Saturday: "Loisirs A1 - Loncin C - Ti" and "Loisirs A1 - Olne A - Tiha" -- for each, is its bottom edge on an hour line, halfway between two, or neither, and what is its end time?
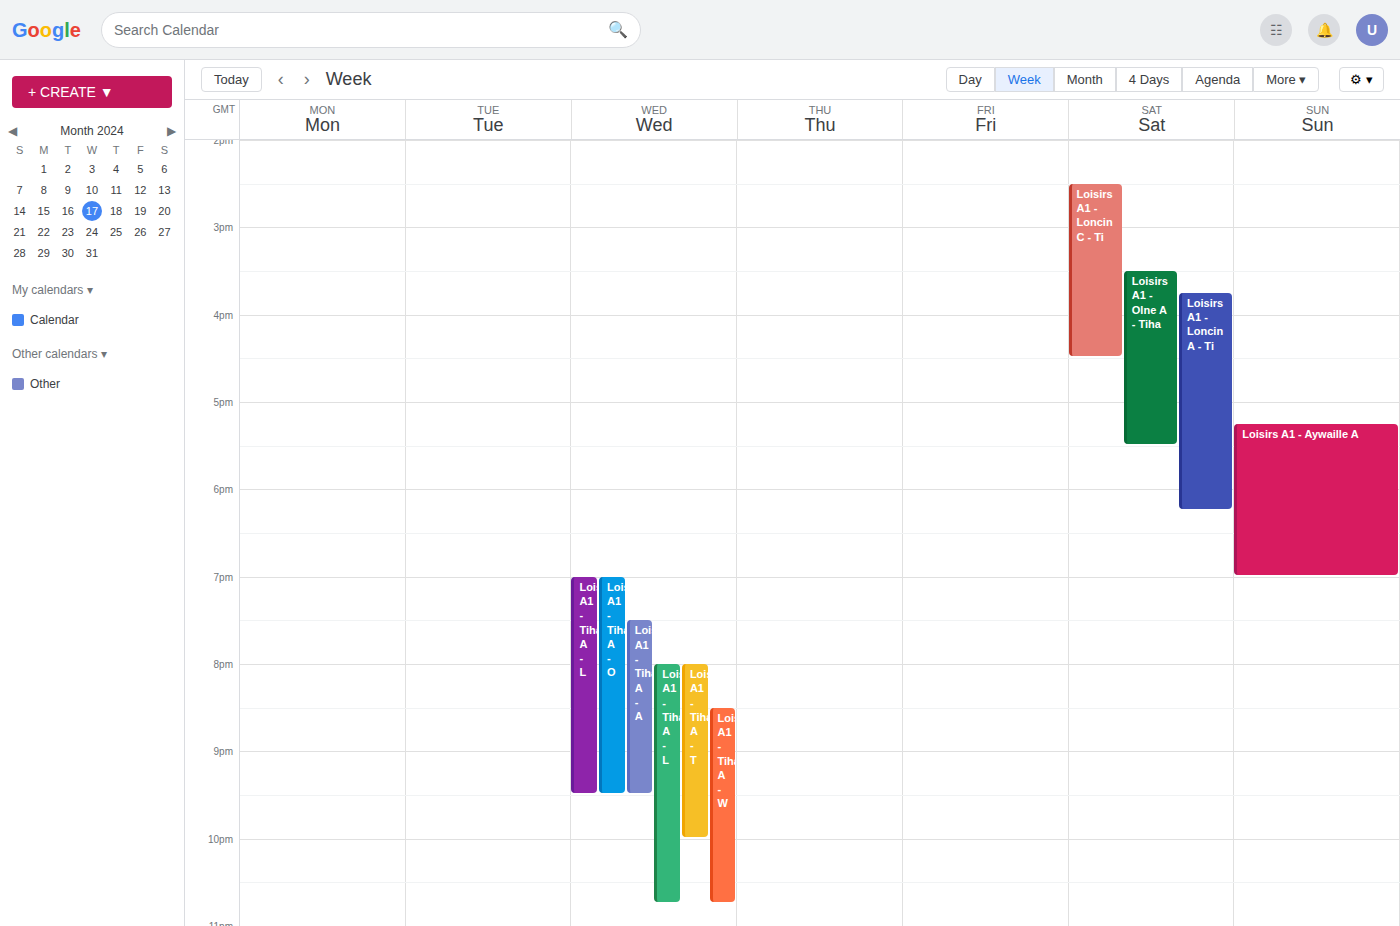
"Loisirs A1 - Loncin C - Ti": 4:30 PM, halfway between the 4 PM and 5 PM lines. "Loisirs A1 - Olne A - Tiha": 5:30 PM, halfway between the 5 PM and 6 PM lines.